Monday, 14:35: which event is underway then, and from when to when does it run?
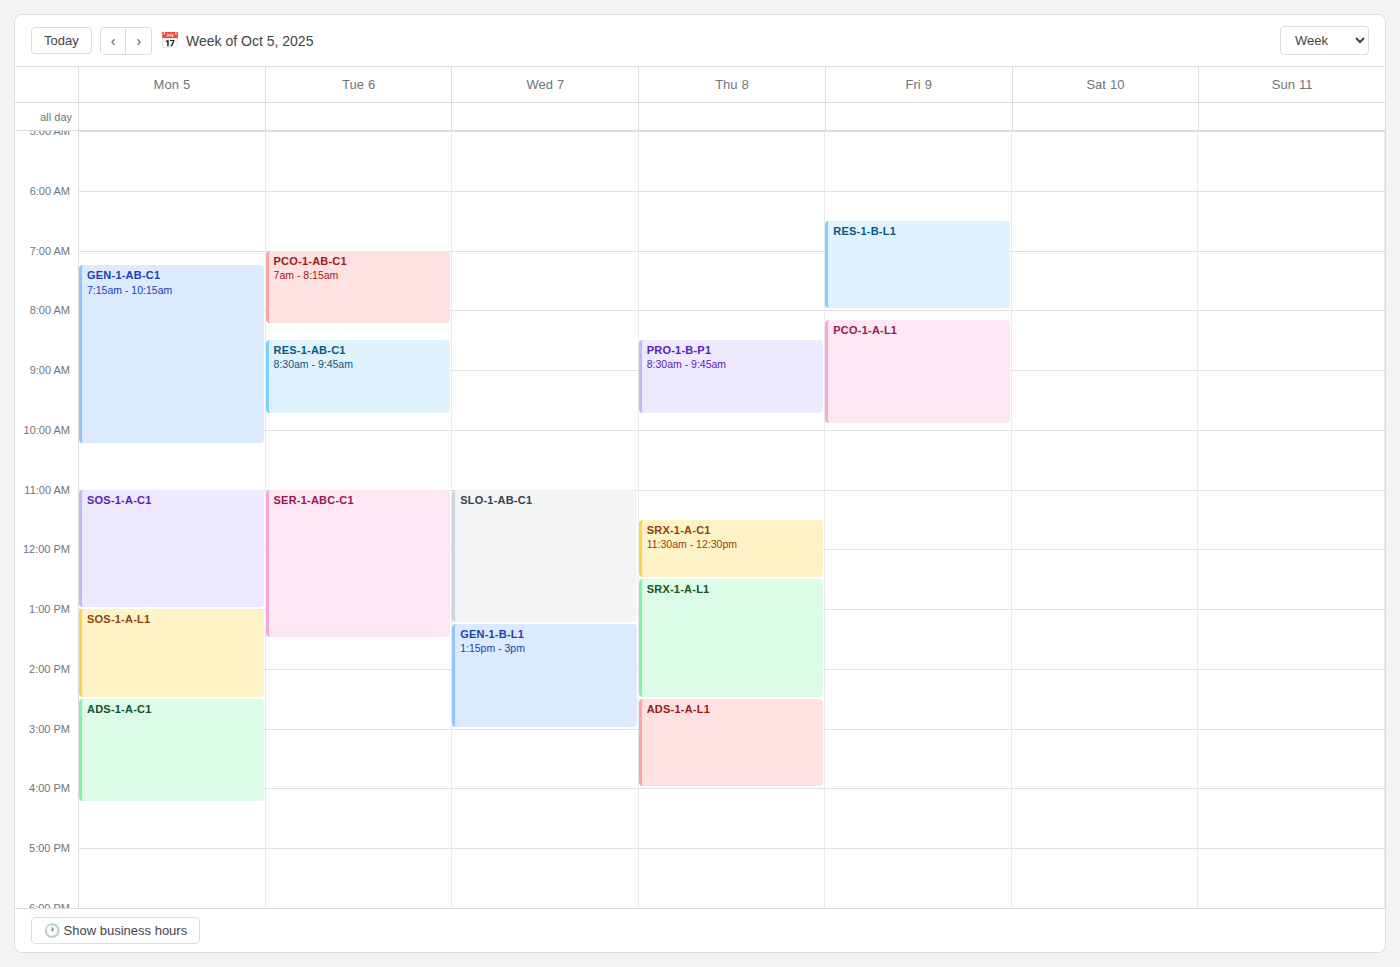
"ADS-1-A-C1", 14:30 to 16:15